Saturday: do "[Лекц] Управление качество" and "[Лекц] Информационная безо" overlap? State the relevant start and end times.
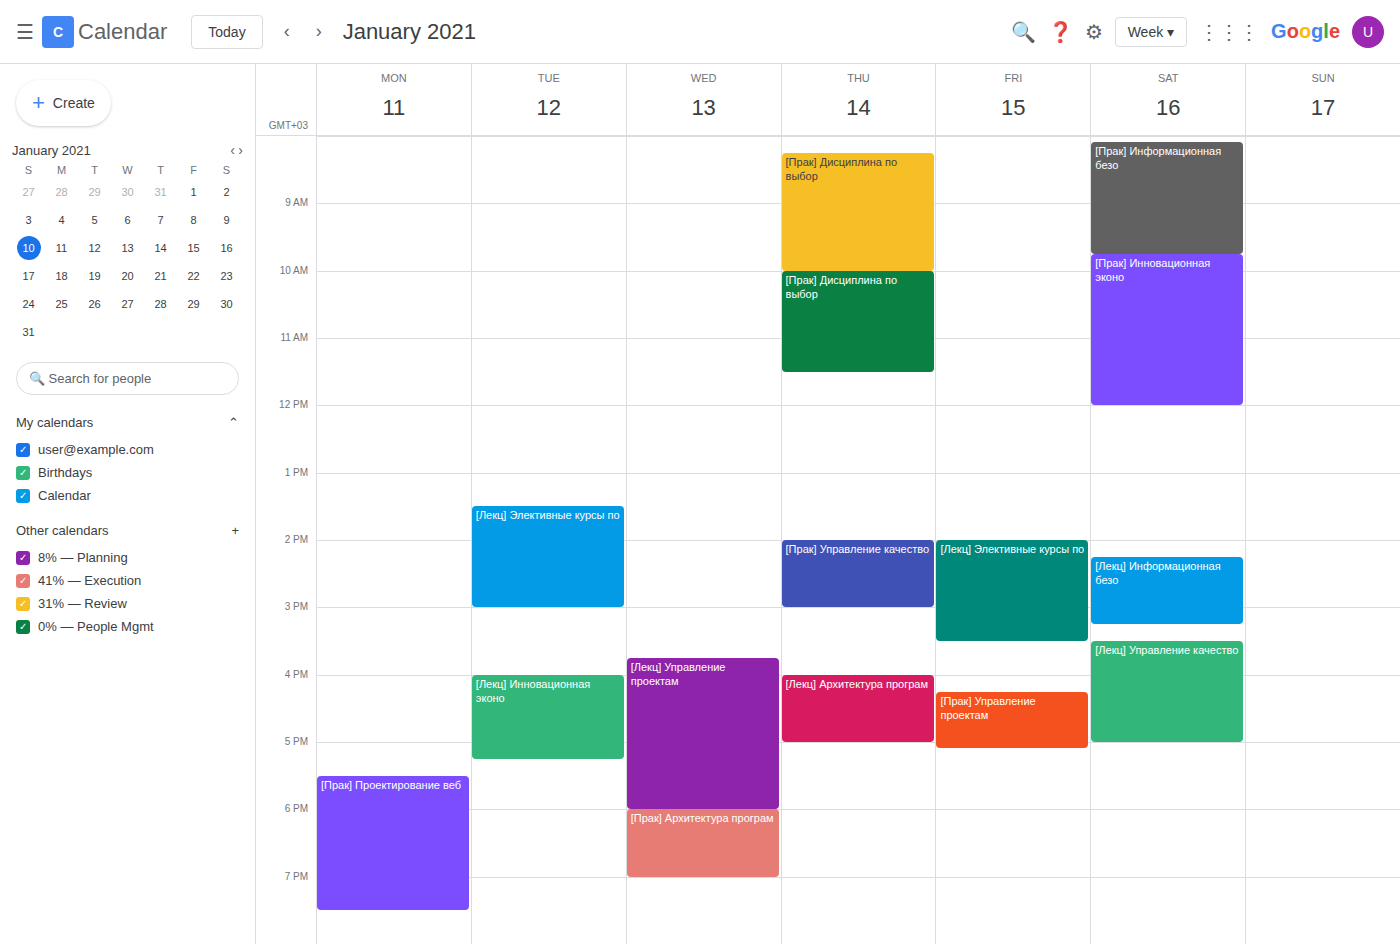
"[Лекц] Информационная безо" ends at 3:15 PM and "[Лекц] Управление качество" starts at 3:30 PM -- no overlap.